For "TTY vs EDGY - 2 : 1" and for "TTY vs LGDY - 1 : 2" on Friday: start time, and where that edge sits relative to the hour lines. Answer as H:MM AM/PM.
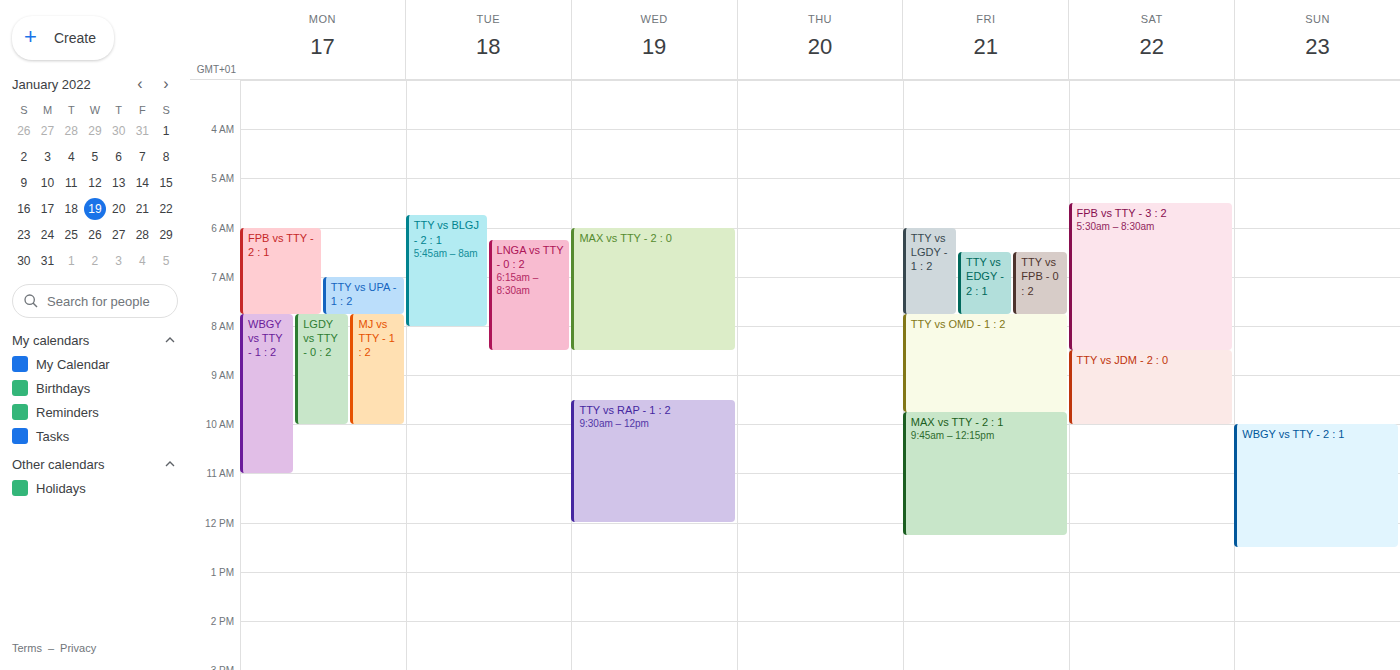
"TTY vs EDGY - 2 : 1": 6:30 AM, halfway between the 6 AM and 7 AM lines. "TTY vs LGDY - 1 : 2": 6:00 AM, exactly on the 6 AM line.